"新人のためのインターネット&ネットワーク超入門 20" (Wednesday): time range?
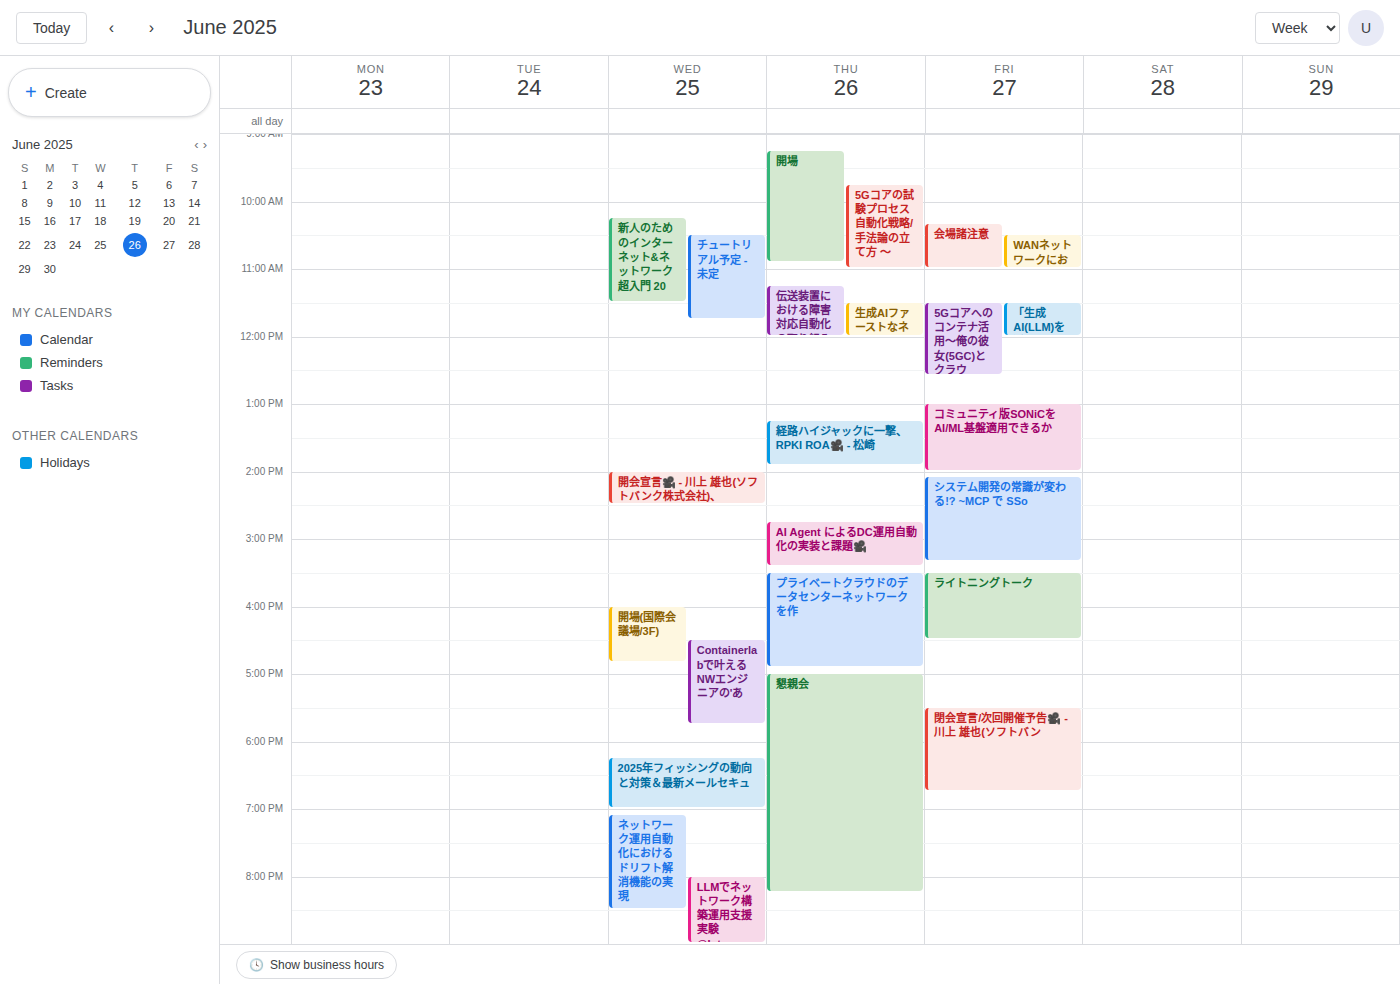
10:15 AM to 11:30 AM